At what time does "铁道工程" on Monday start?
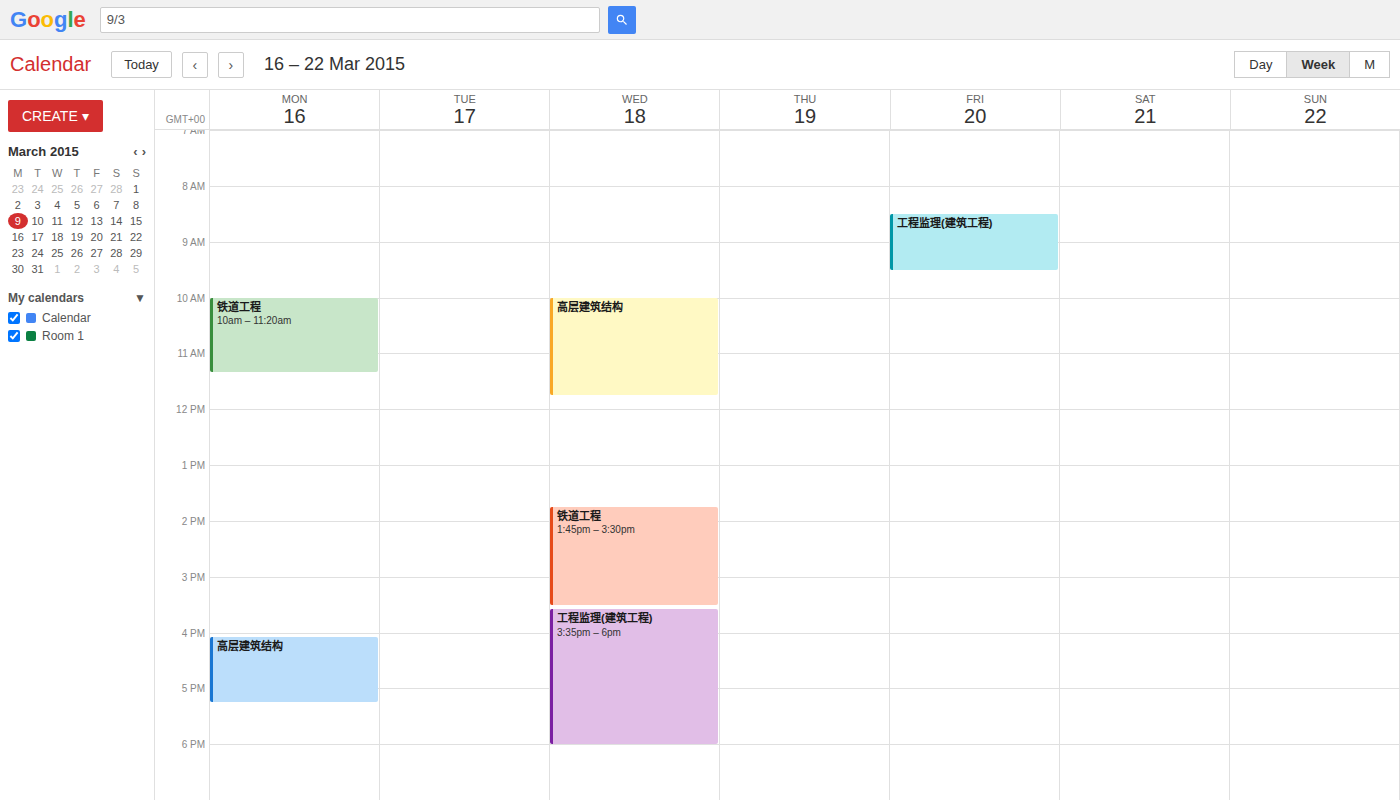
10:00 AM